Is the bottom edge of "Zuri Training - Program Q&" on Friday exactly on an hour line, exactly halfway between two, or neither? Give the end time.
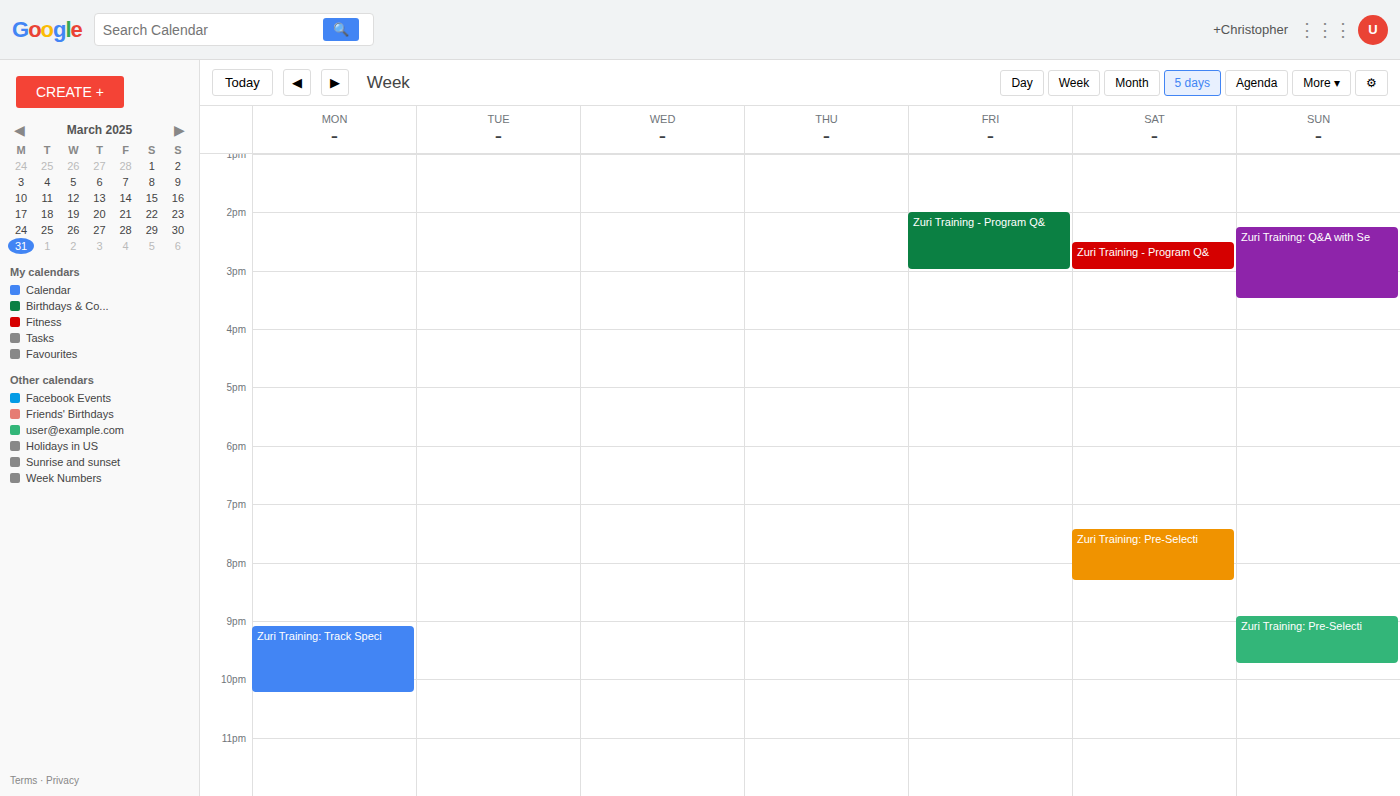
3:00 PM -- exactly on the 3 PM line.